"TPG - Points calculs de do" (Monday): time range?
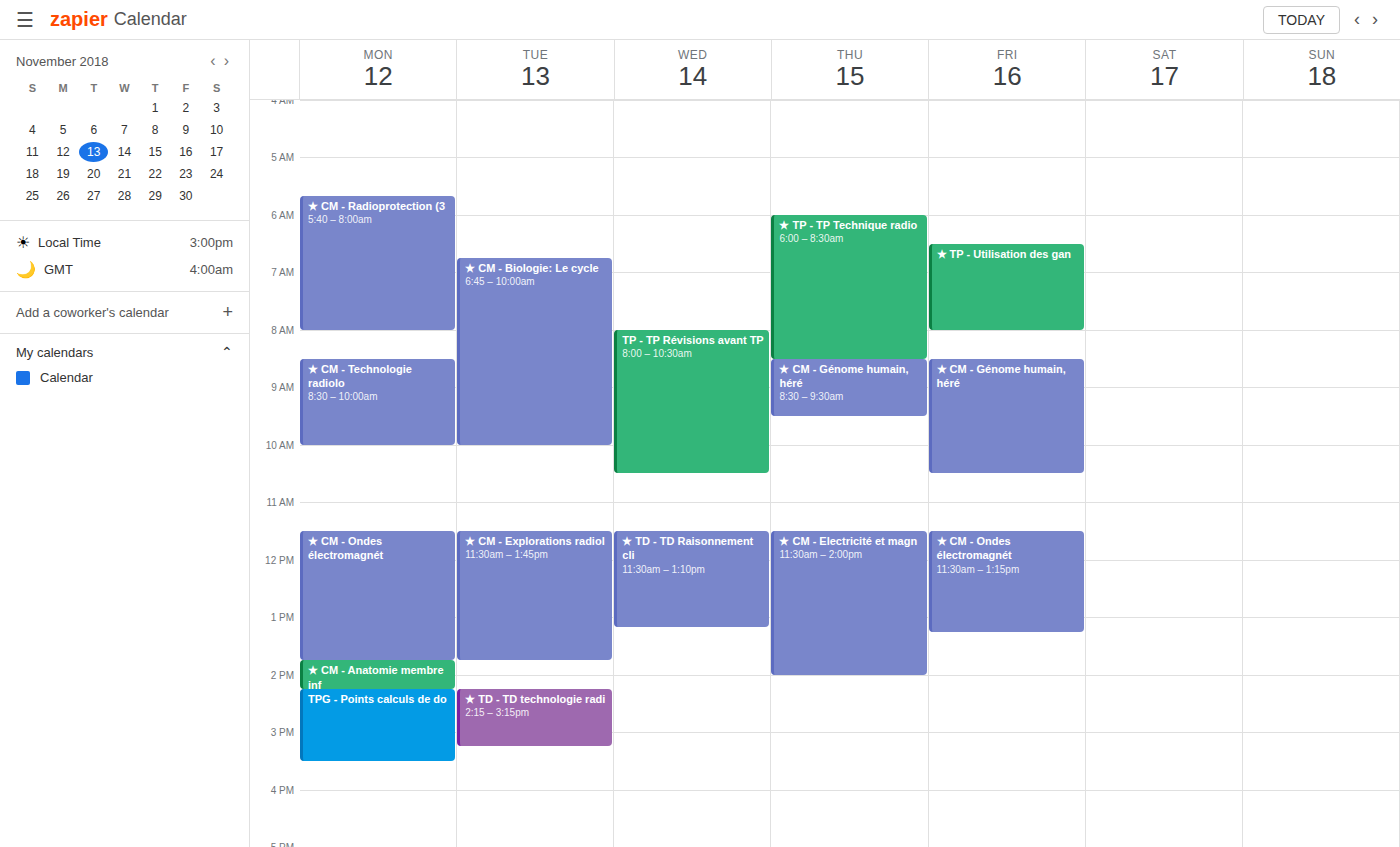
2:15 PM to 3:30 PM